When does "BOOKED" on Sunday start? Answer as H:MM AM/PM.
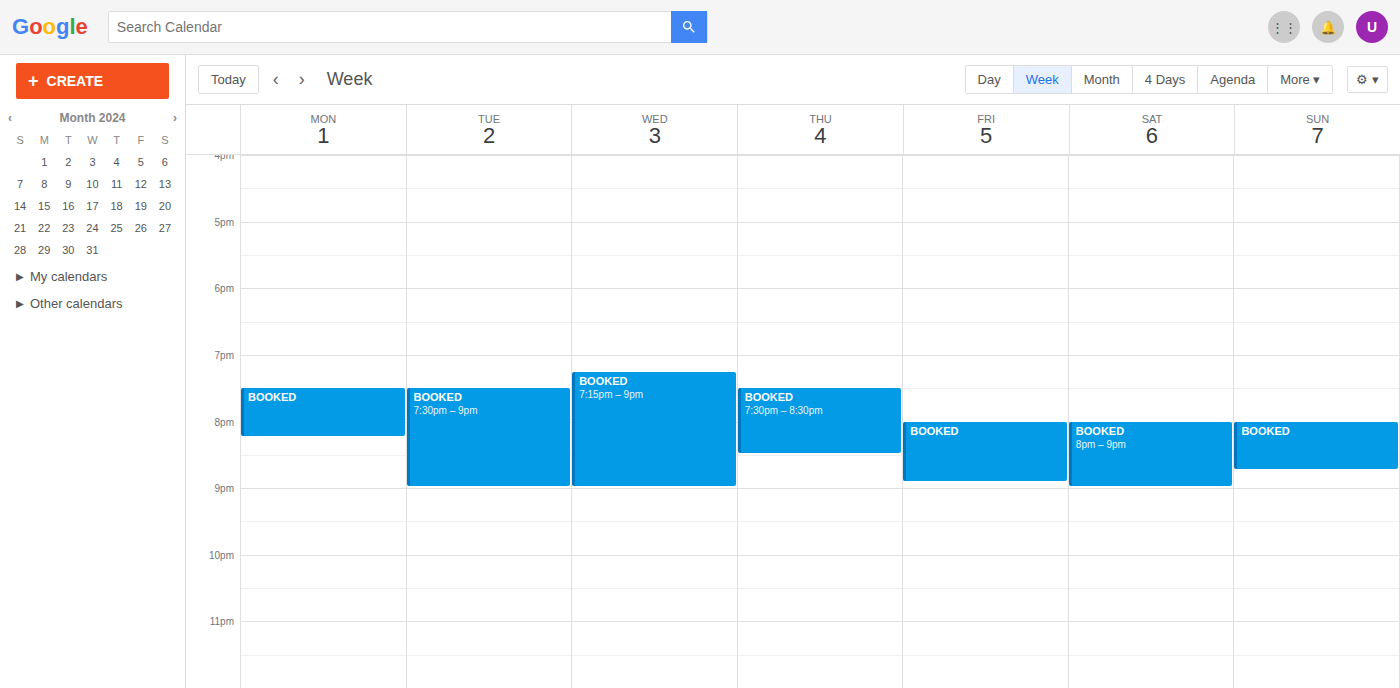
8:00 PM